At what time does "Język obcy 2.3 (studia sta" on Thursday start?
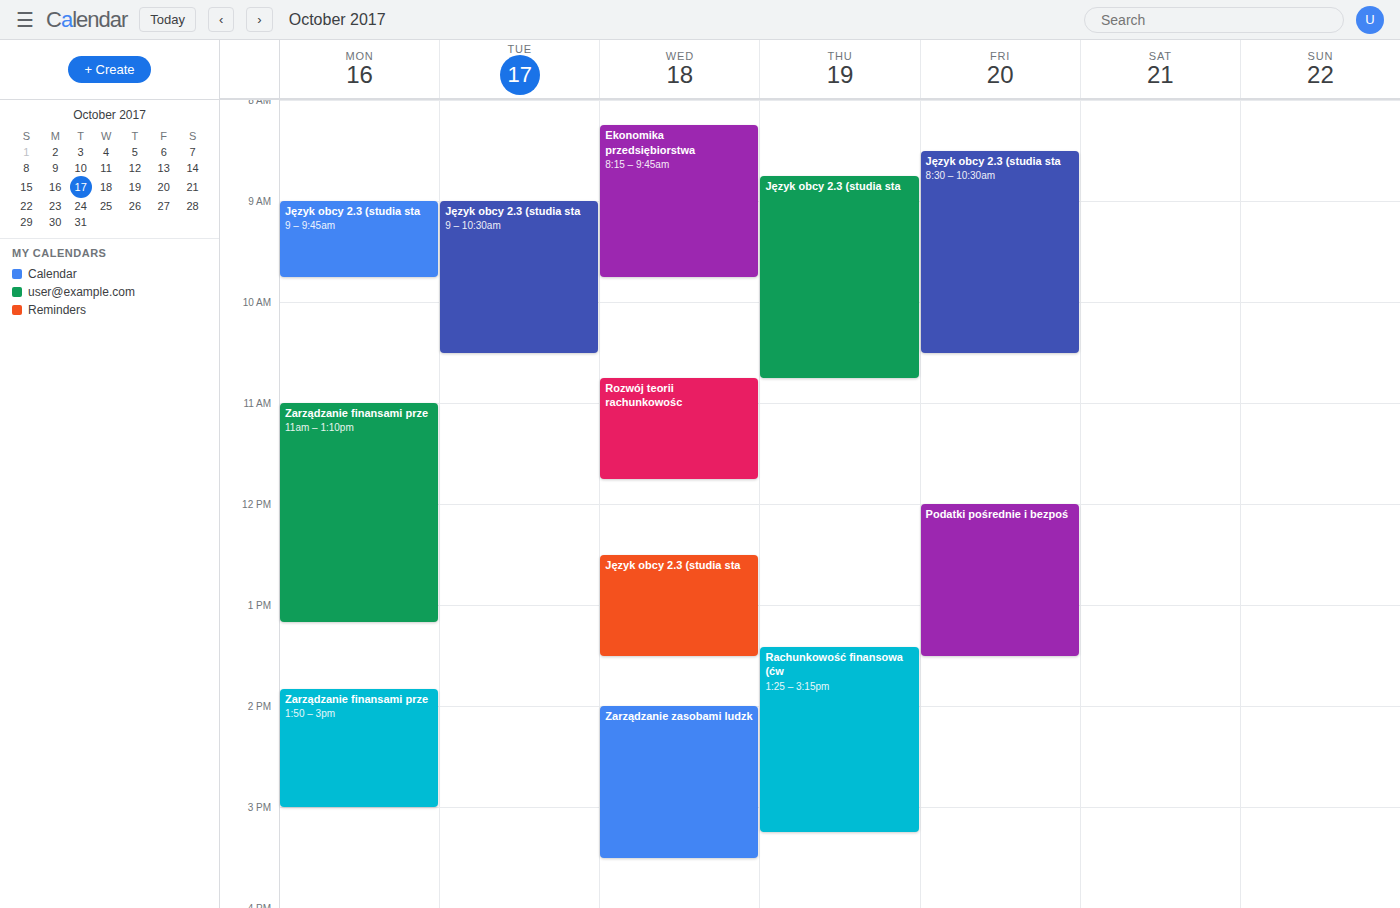
8:45 AM